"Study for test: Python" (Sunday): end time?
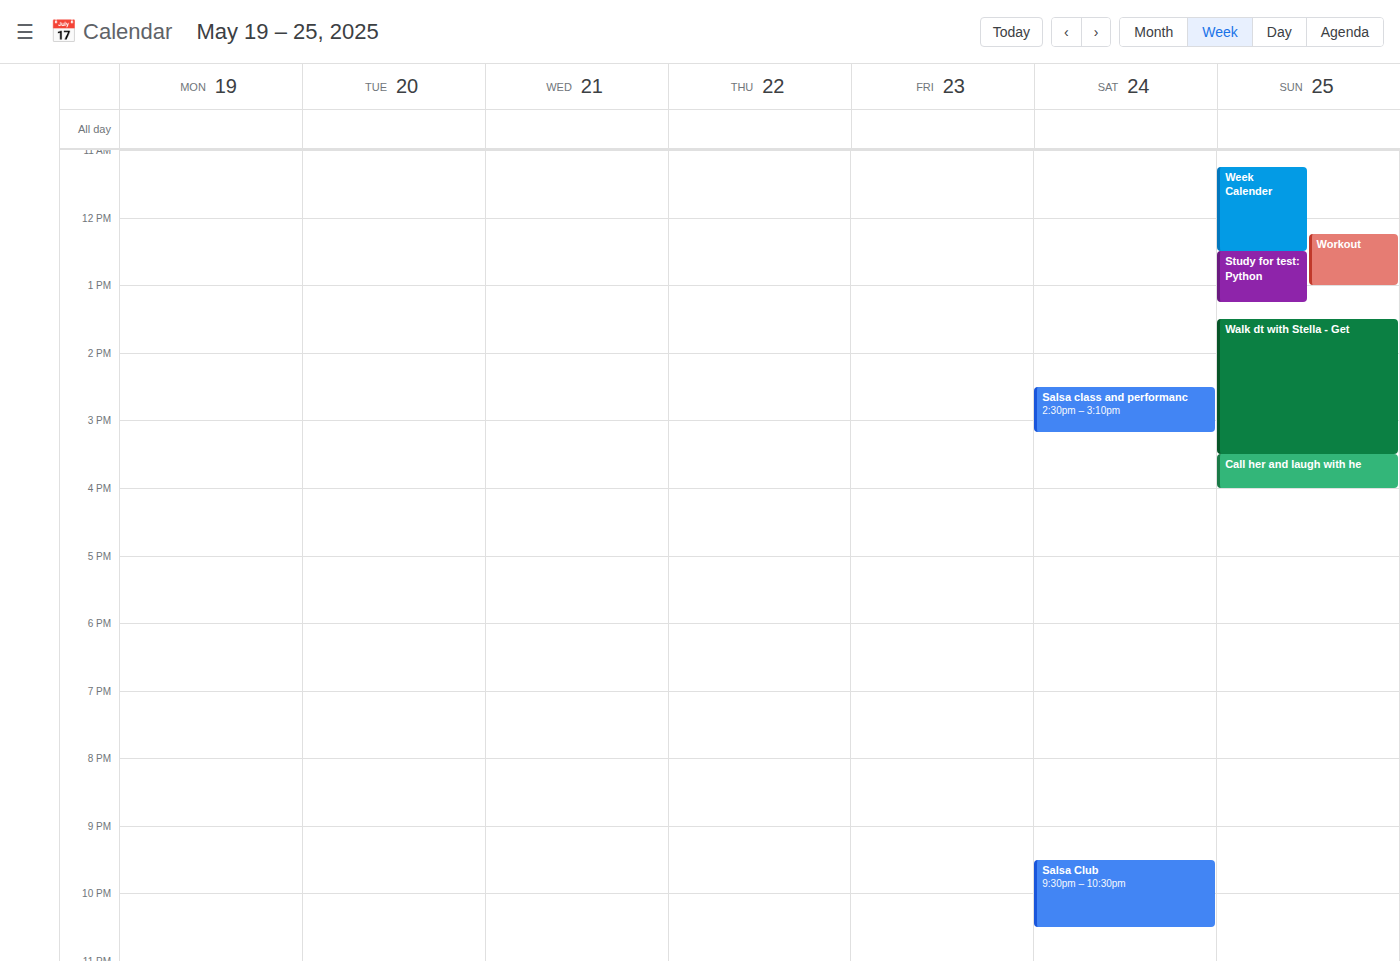
1:15 PM